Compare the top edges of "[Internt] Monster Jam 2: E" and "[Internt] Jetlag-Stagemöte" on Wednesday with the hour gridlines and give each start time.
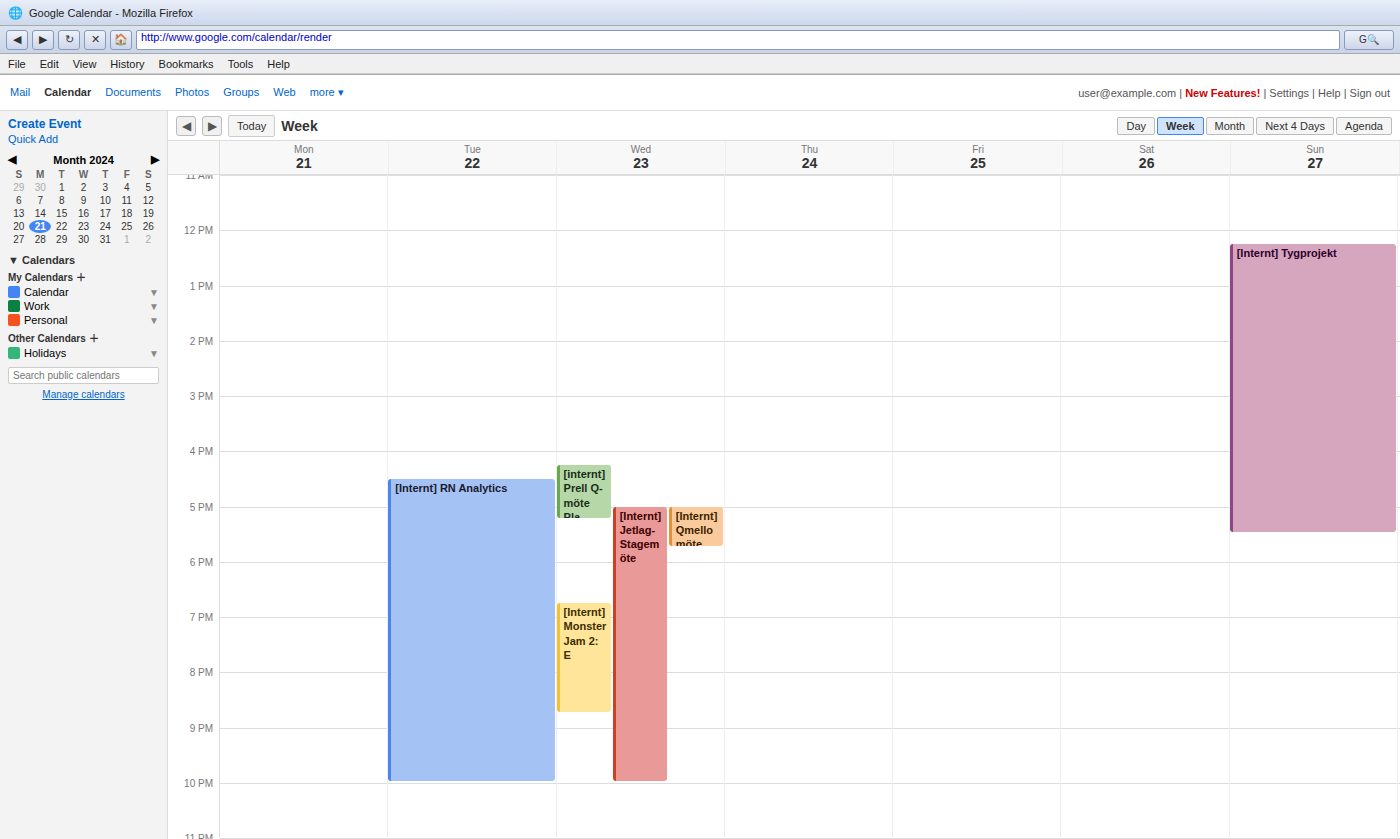
"[Internt] Monster Jam 2: E": 6:45 PM, neither: three quarters of the way from the 6 PM line to the 7 PM line. "[Internt] Jetlag-Stagemöte": 5:00 PM, exactly on the 5 PM line.